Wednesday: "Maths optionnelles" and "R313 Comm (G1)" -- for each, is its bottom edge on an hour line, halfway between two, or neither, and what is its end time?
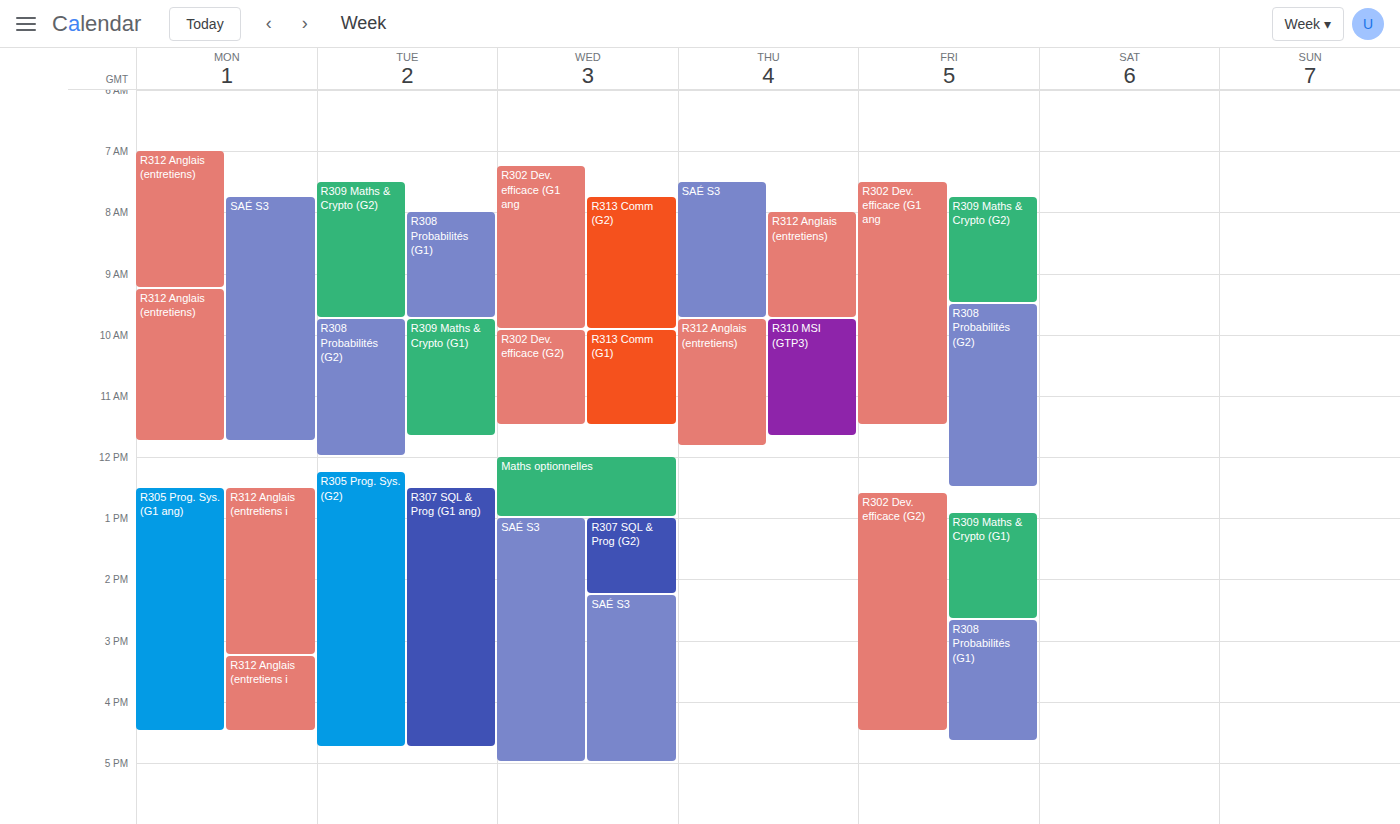
"Maths optionnelles": 1:00 PM, exactly on the 1 PM line. "R313 Comm (G1)": 11:30 AM, halfway between the 11 AM and 12 PM lines.